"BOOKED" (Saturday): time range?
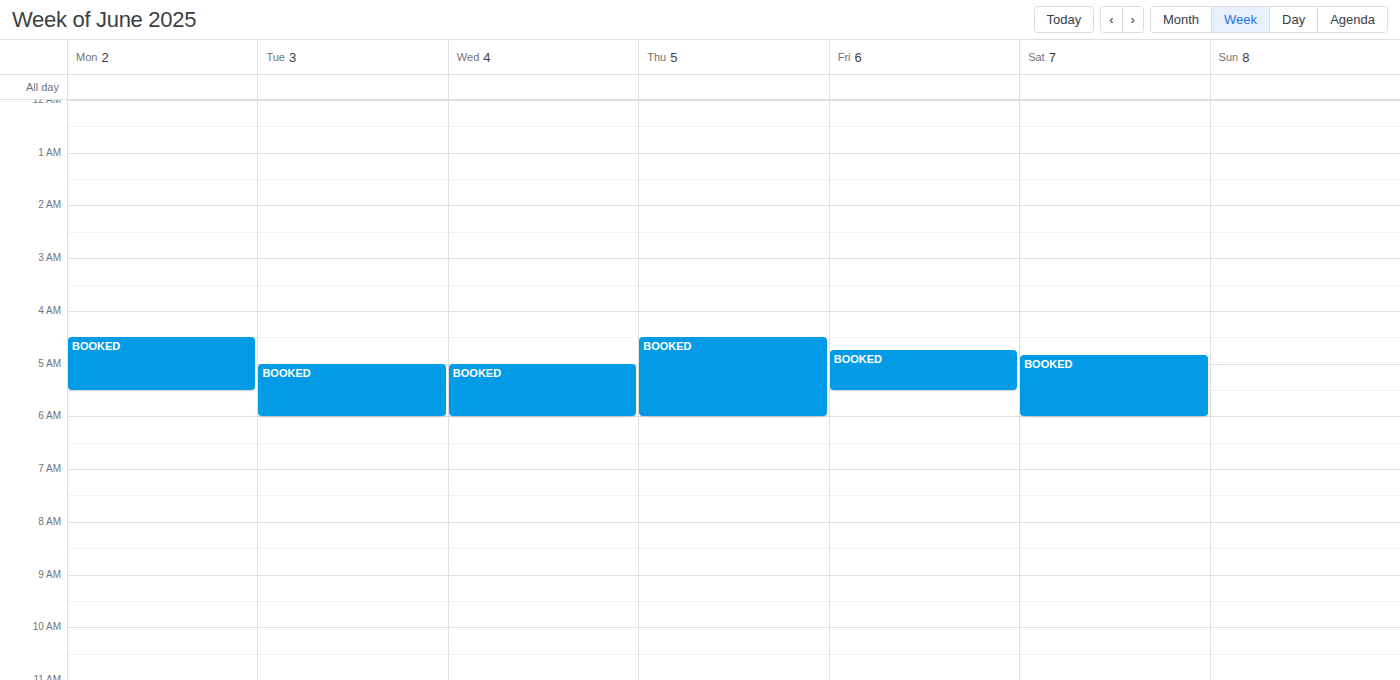
4:50 AM to 6:00 AM